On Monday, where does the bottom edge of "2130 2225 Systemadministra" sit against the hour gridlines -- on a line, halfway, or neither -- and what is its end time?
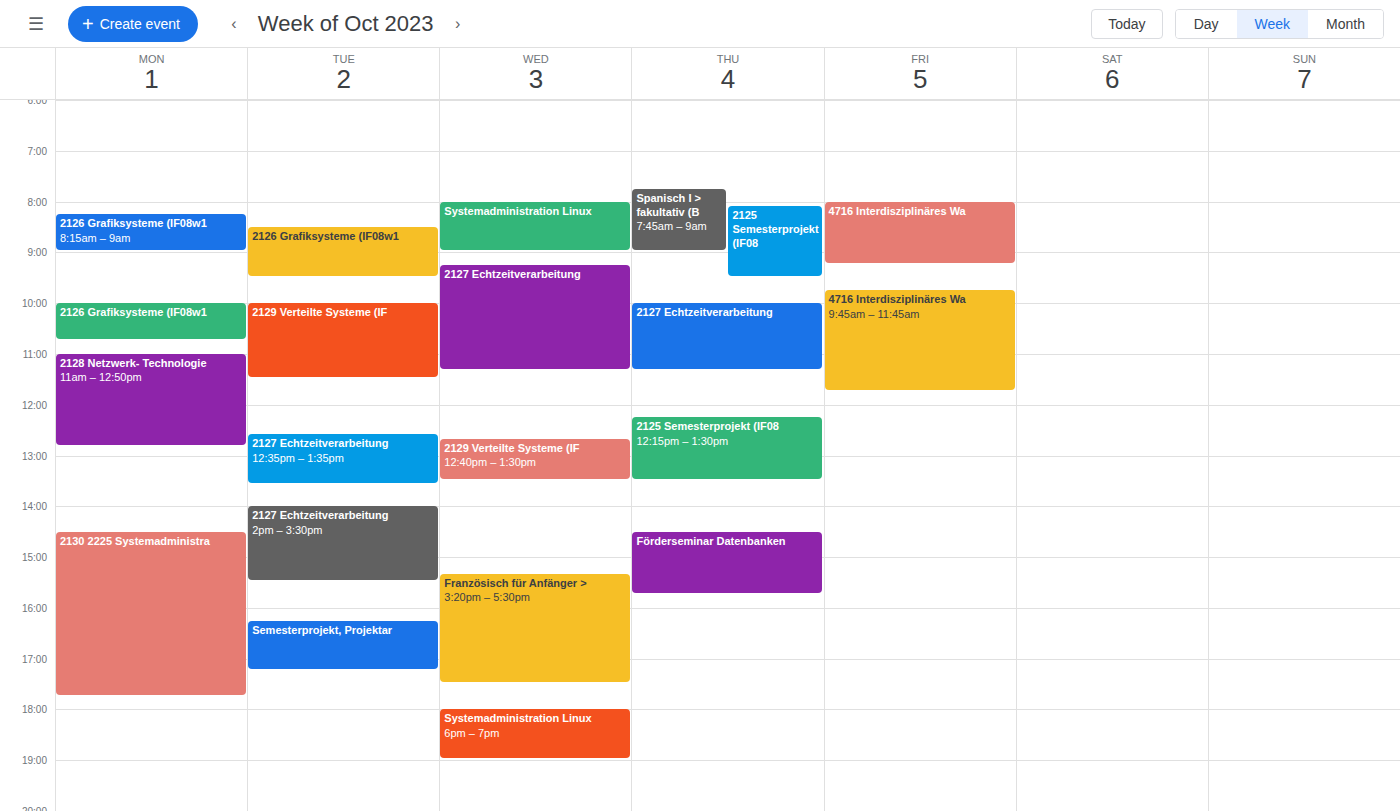
5:45 PM -- neither: three quarters of the way from the 5 PM line to the 6 PM line.